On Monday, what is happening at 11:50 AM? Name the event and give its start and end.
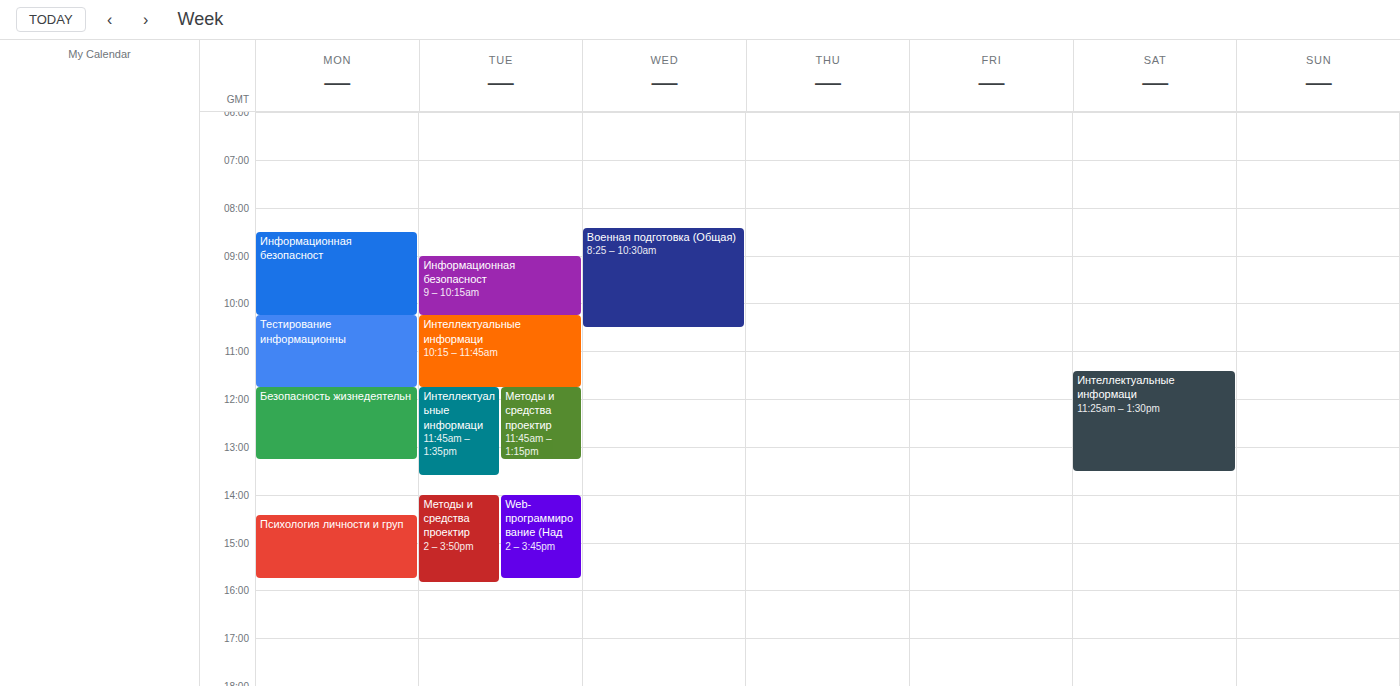
"Безопасность жизнедеятельн", 11:45 AM to 1:15 PM